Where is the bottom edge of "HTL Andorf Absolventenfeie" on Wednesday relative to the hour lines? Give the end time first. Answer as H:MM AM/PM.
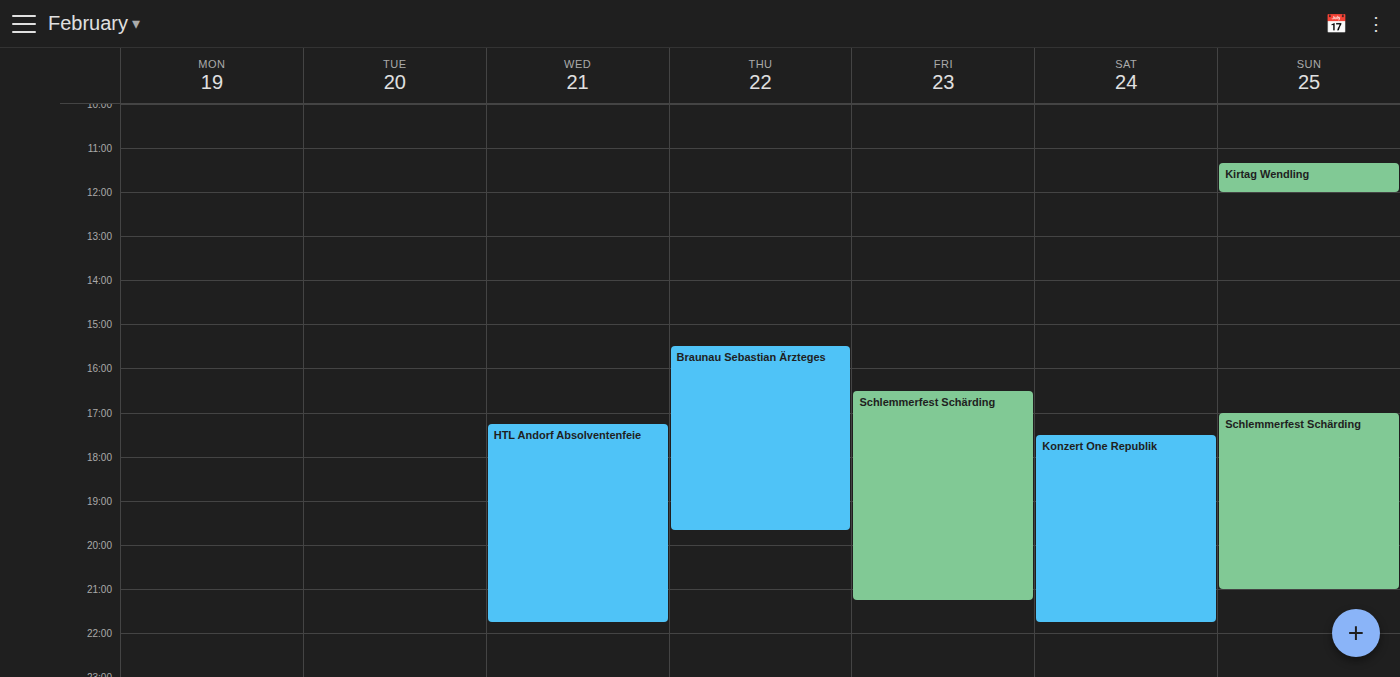
9:45 PM -- neither: three quarters of the way from the 9 PM line to the 10 PM line.